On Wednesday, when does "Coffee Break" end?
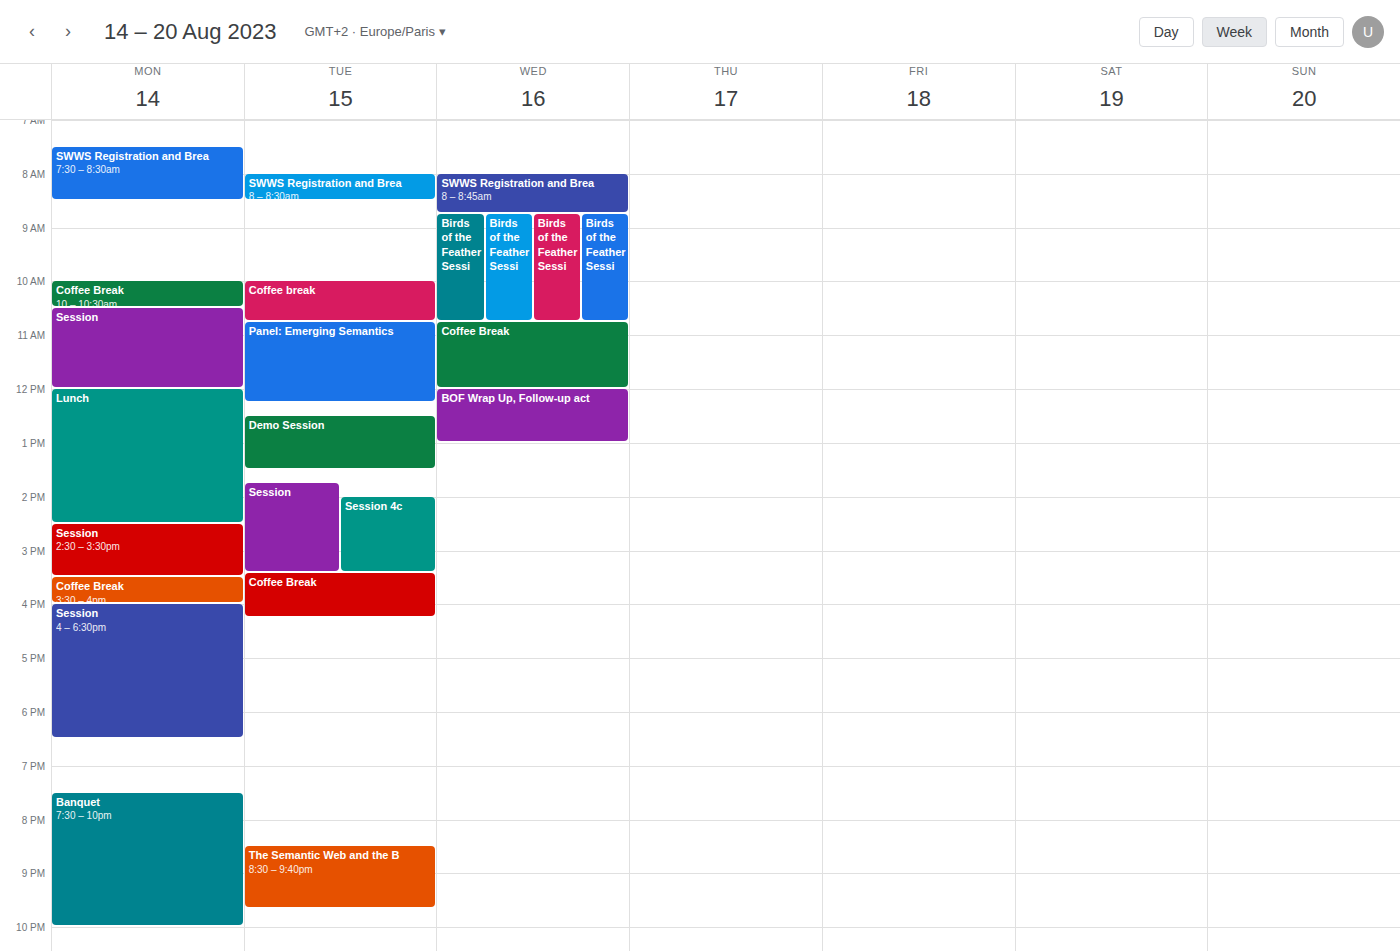
12:00 PM